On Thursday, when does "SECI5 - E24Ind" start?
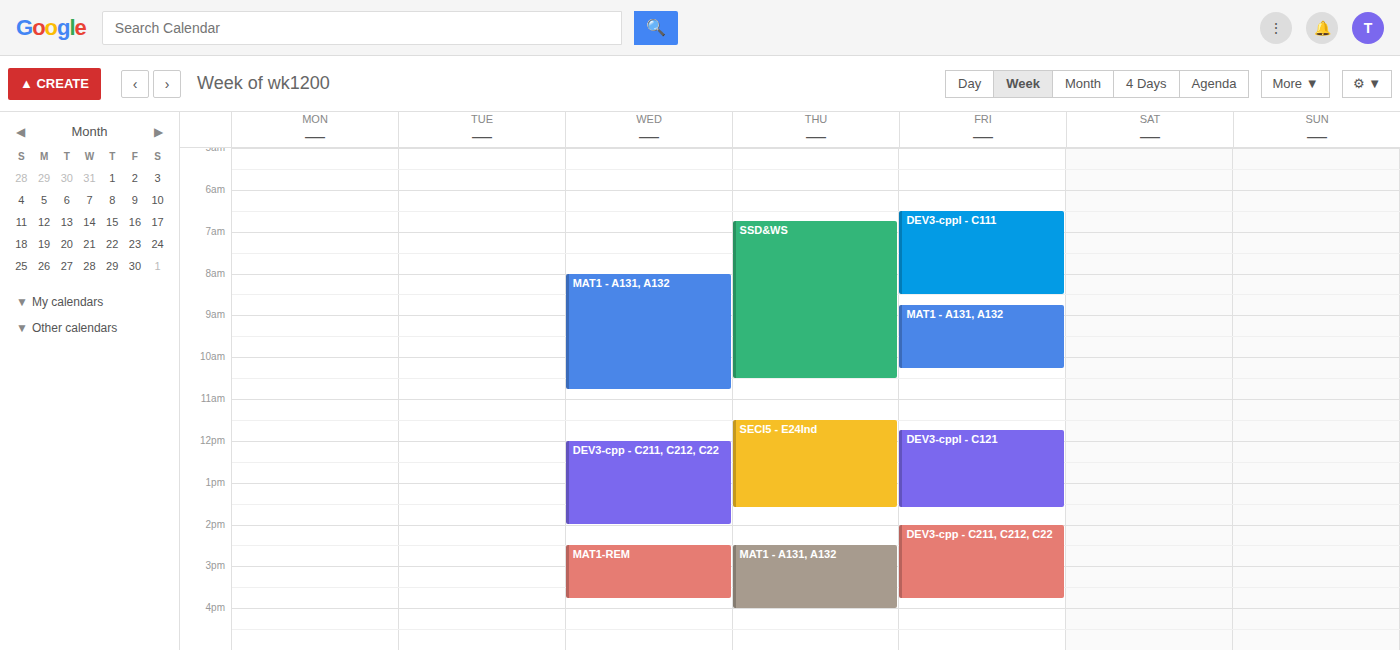
11:30 AM